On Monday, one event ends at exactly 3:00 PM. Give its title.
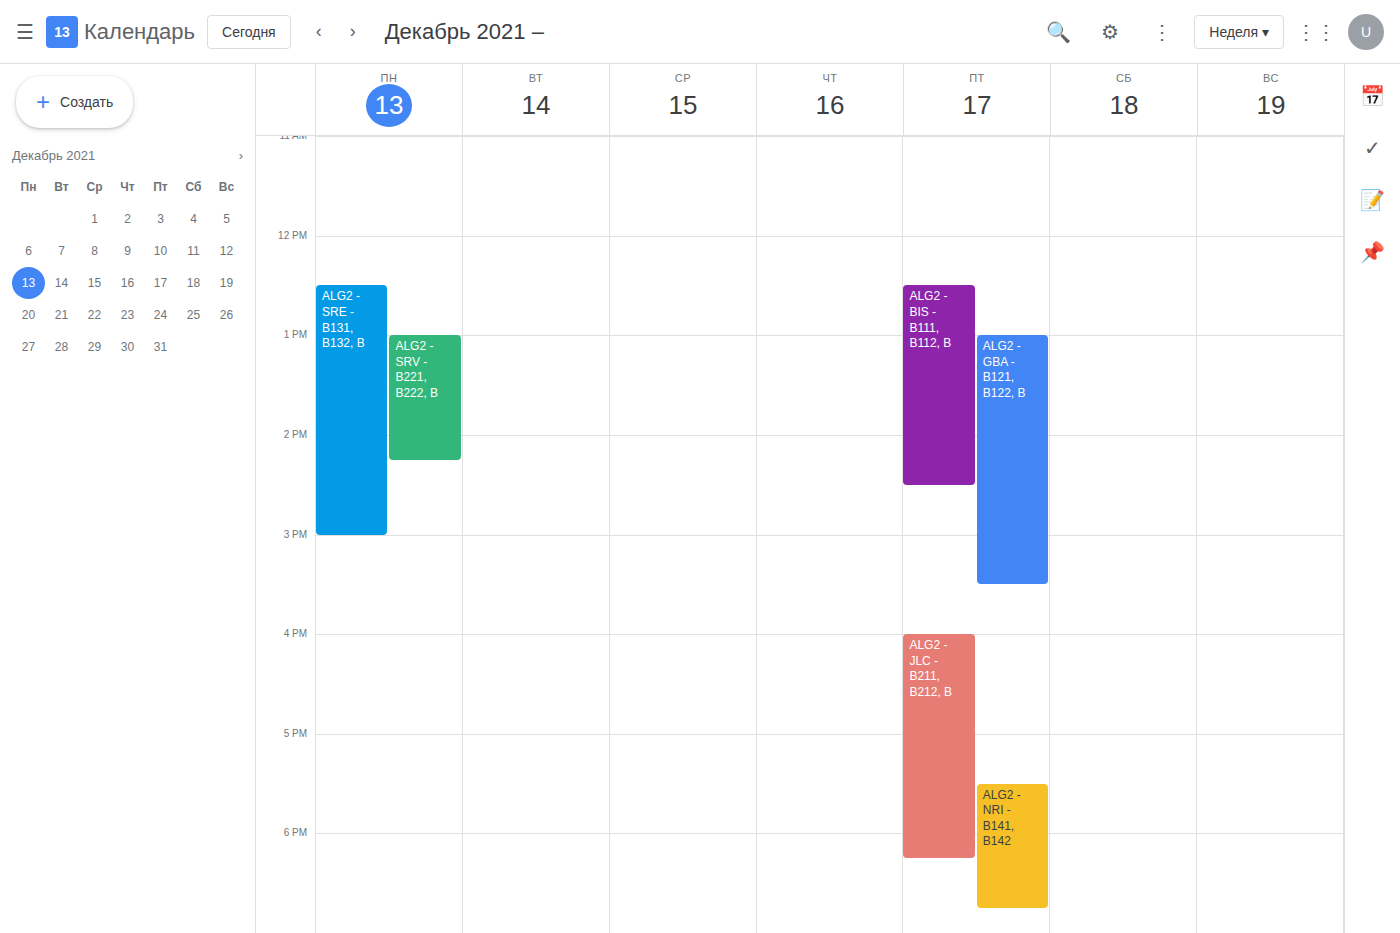
"ALG2 - SRE - B131, B132, B"